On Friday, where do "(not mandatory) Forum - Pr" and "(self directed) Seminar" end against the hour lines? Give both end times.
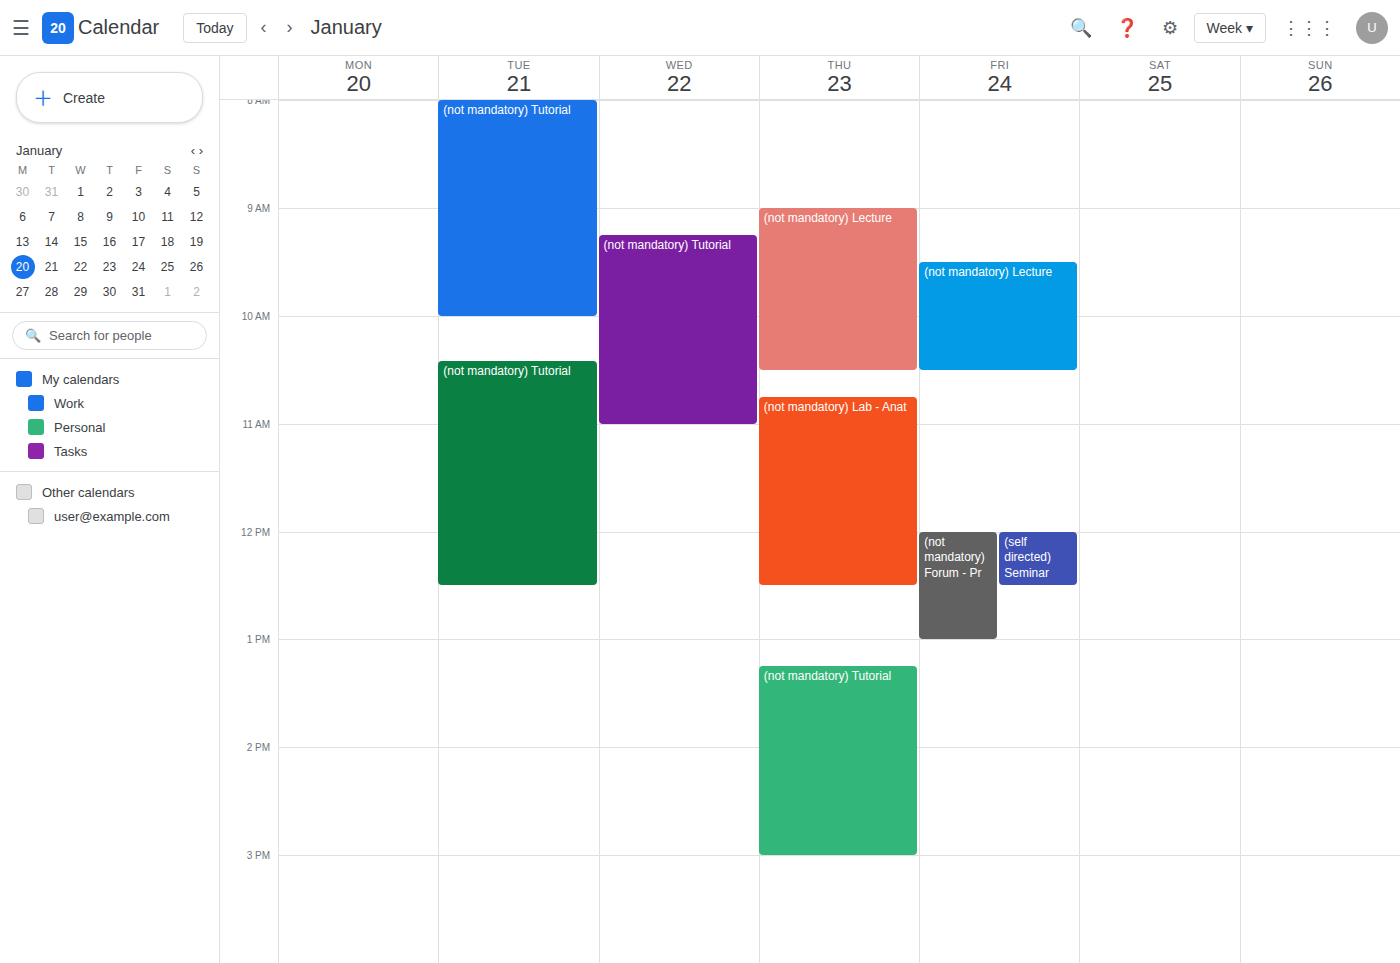
"(not mandatory) Forum - Pr": 1:00 PM, exactly on the 1 PM line. "(self directed) Seminar": 12:30 PM, halfway between the 12 PM and 1 PM lines.